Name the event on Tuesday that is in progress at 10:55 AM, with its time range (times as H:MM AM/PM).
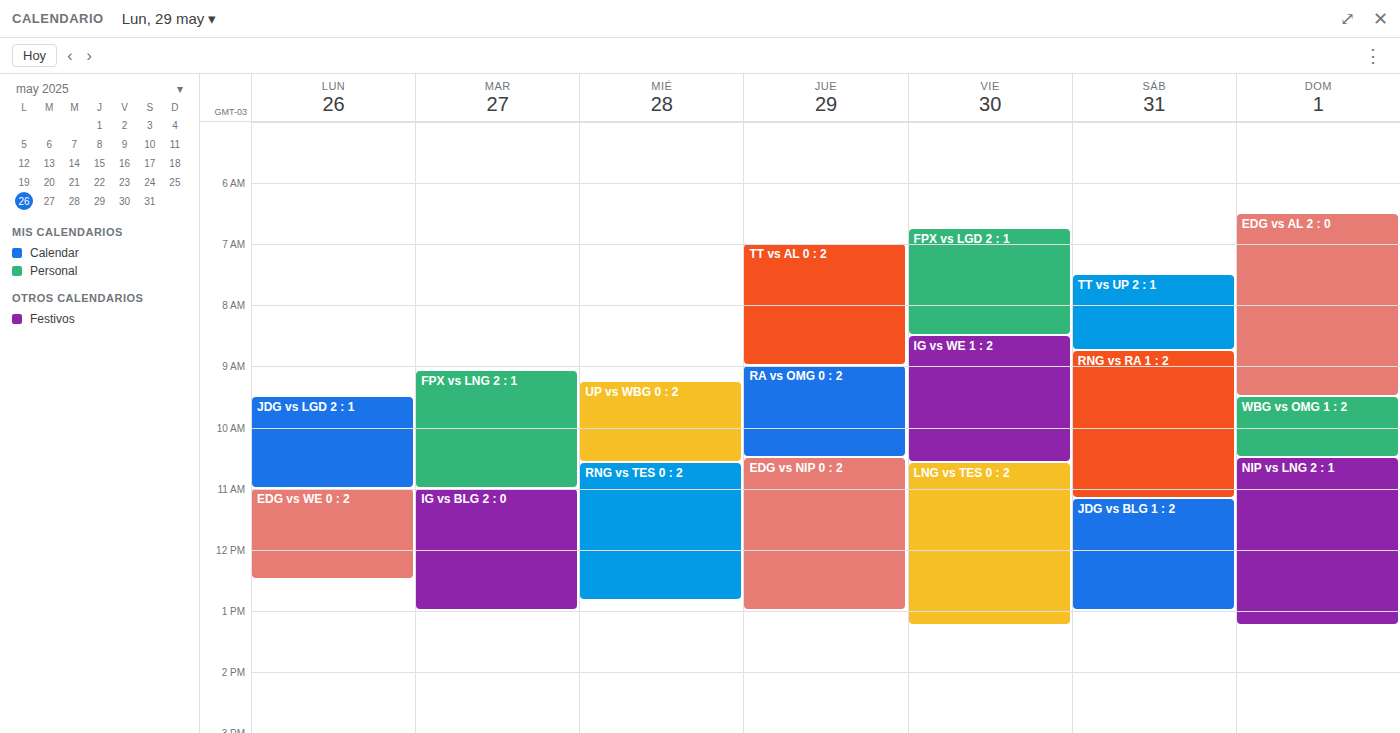
"FPX vs LNG 2 : 1", 9:05 AM to 11:00 AM